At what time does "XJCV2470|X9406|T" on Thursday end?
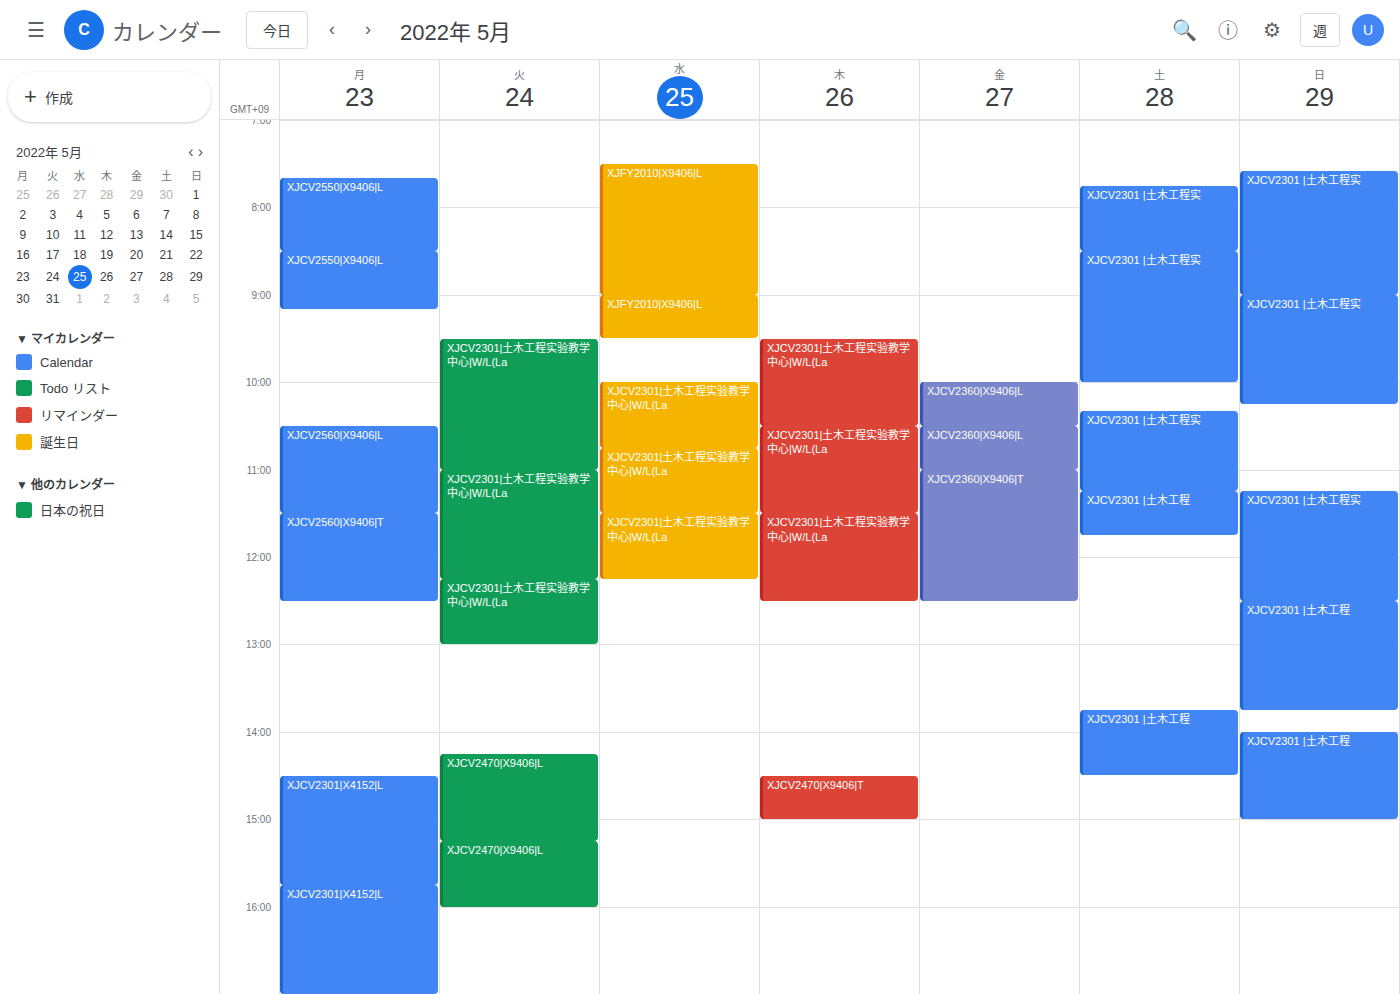
3:00 PM